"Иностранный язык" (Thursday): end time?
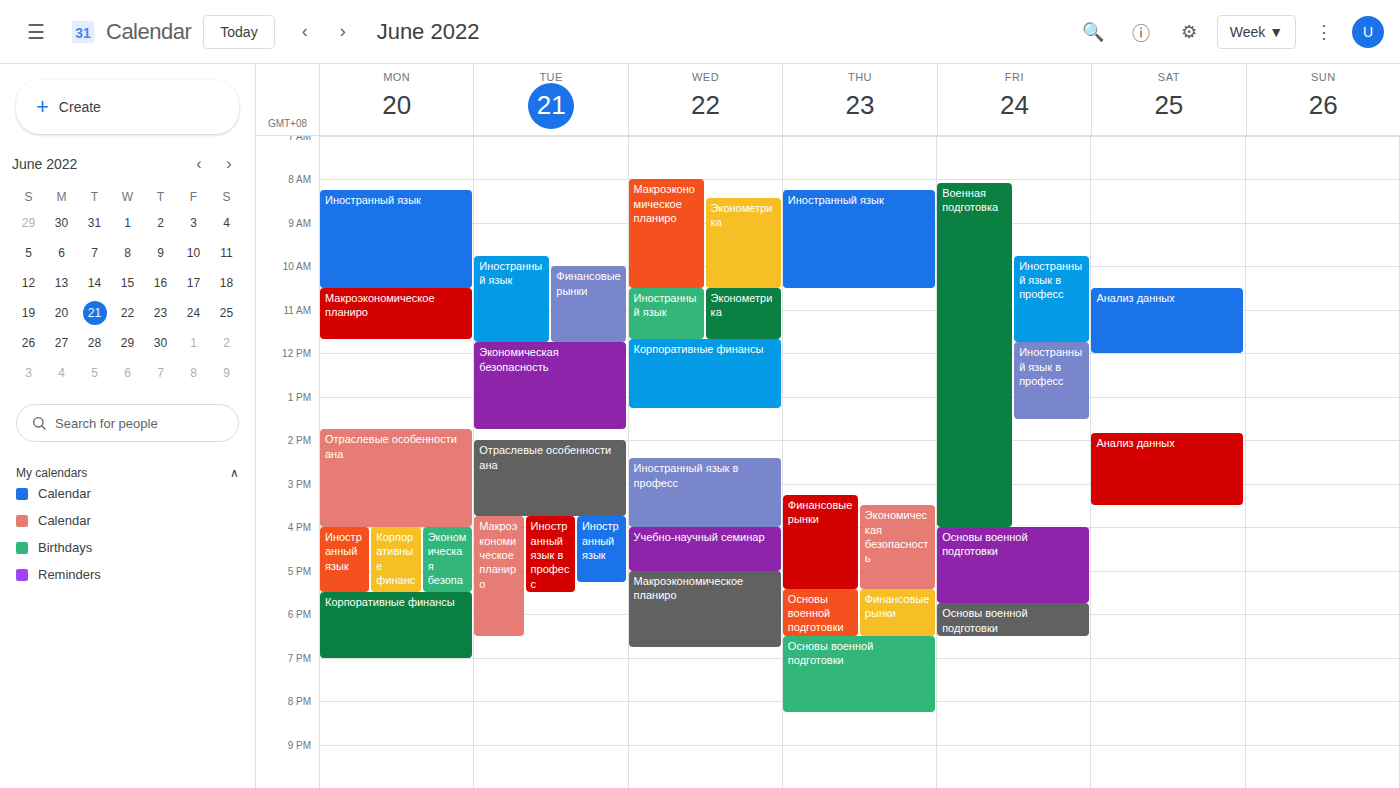
10:30 AM